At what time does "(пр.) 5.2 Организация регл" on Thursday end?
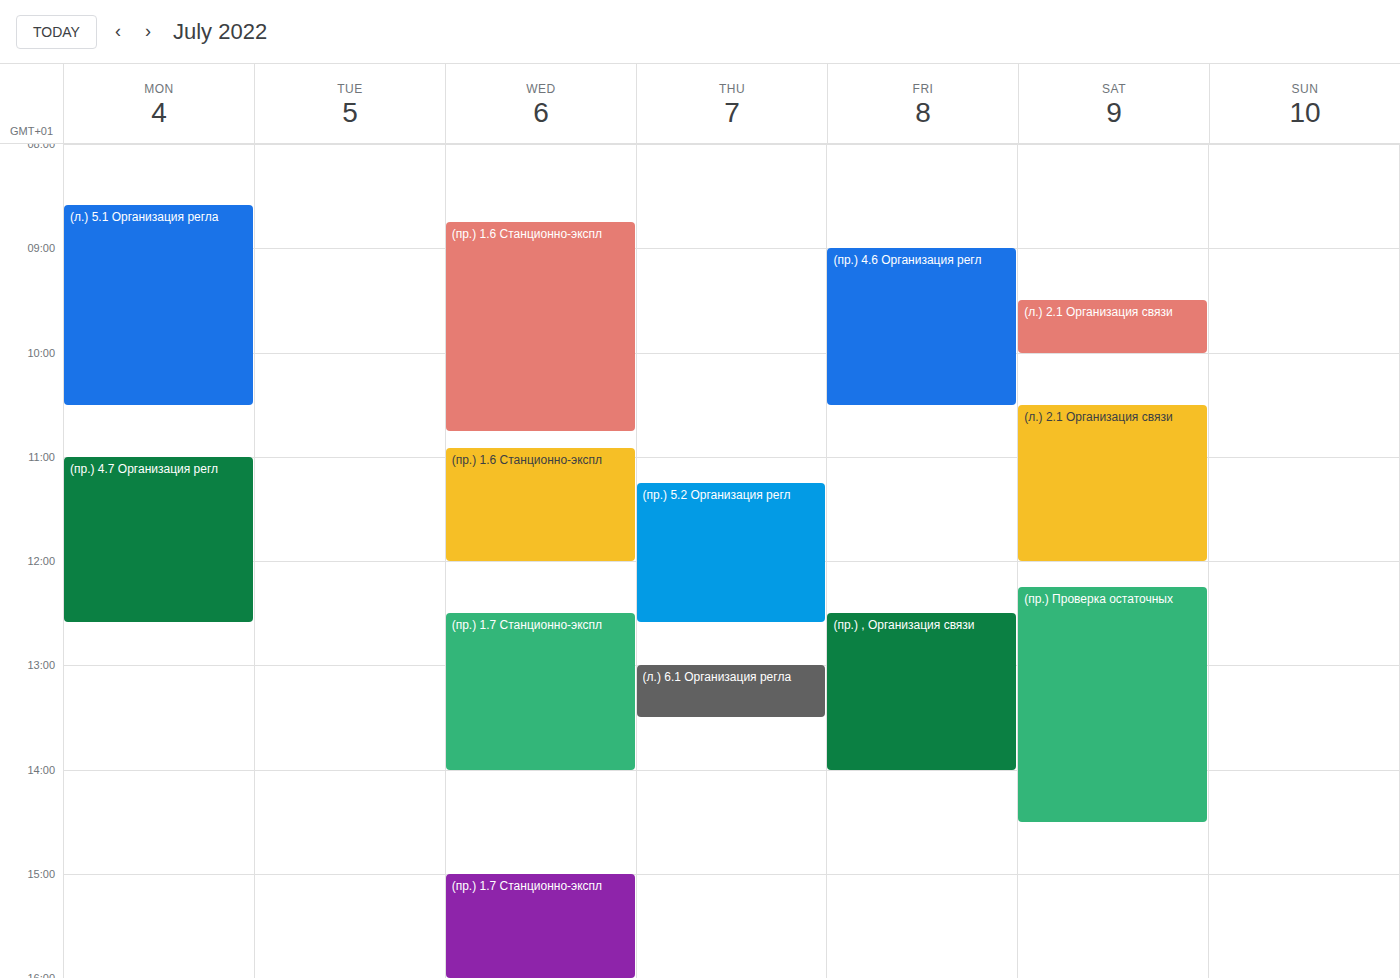
12:35